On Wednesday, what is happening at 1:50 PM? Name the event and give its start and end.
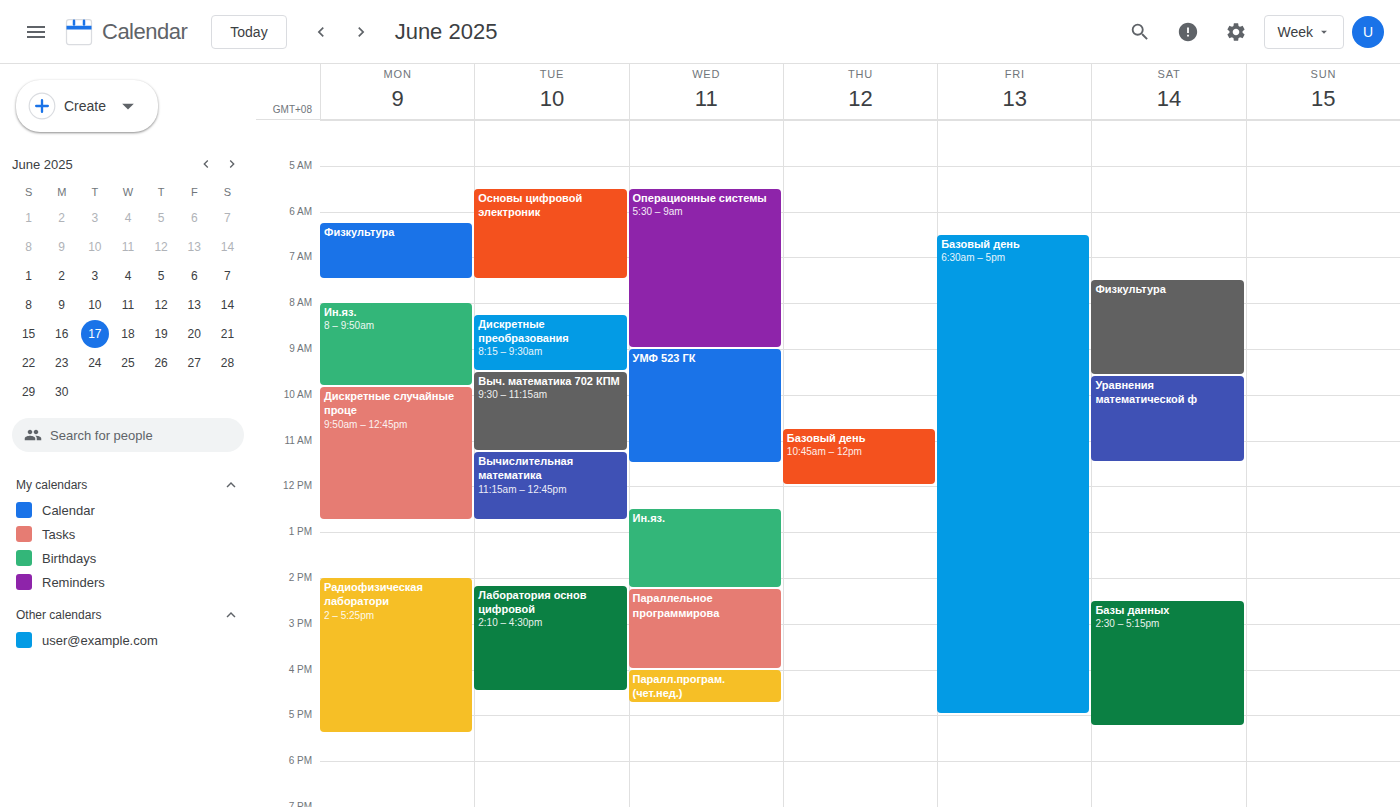
"Ин.яз.", 12:30 PM to 2:15 PM